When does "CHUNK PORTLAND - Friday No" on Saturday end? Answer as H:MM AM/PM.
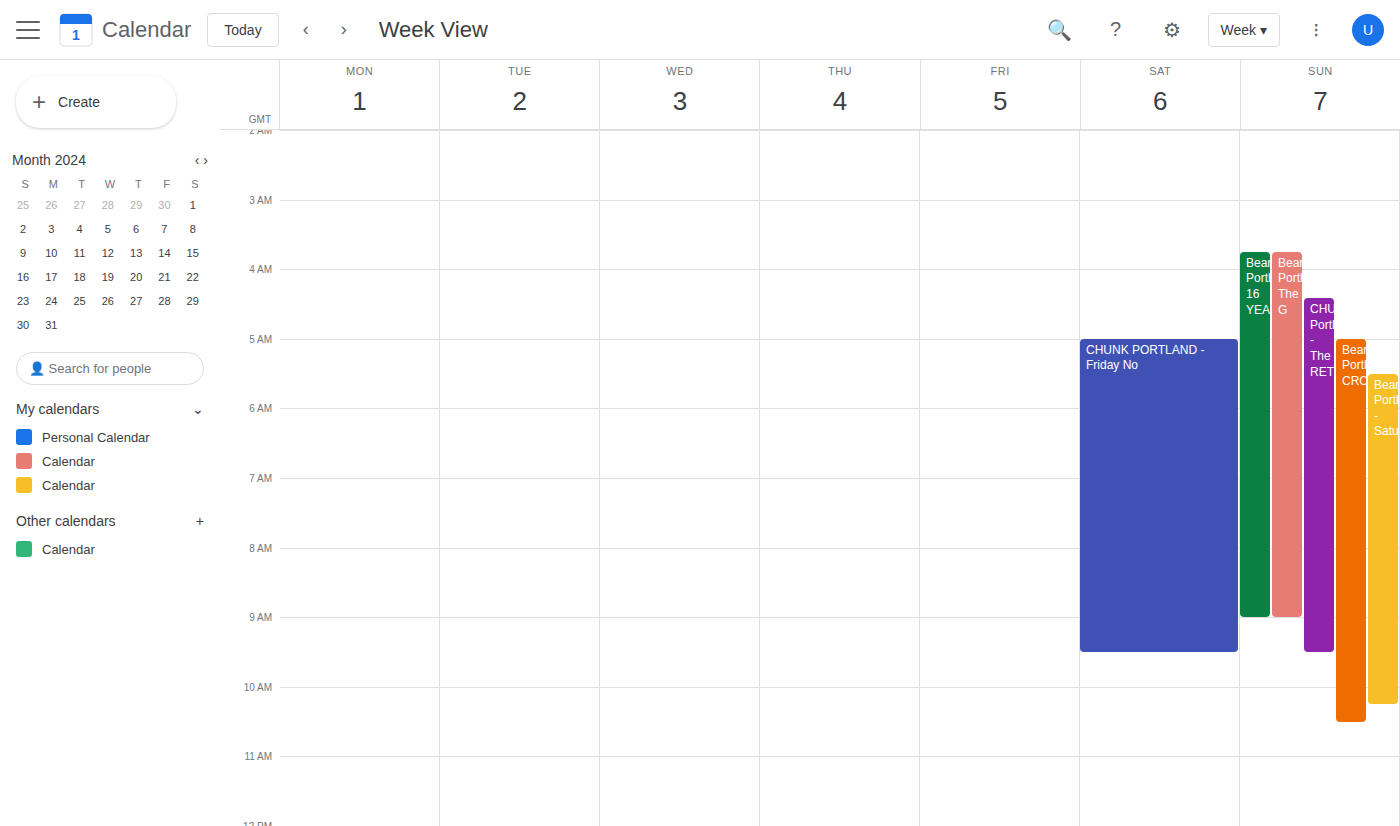
9:30 AM